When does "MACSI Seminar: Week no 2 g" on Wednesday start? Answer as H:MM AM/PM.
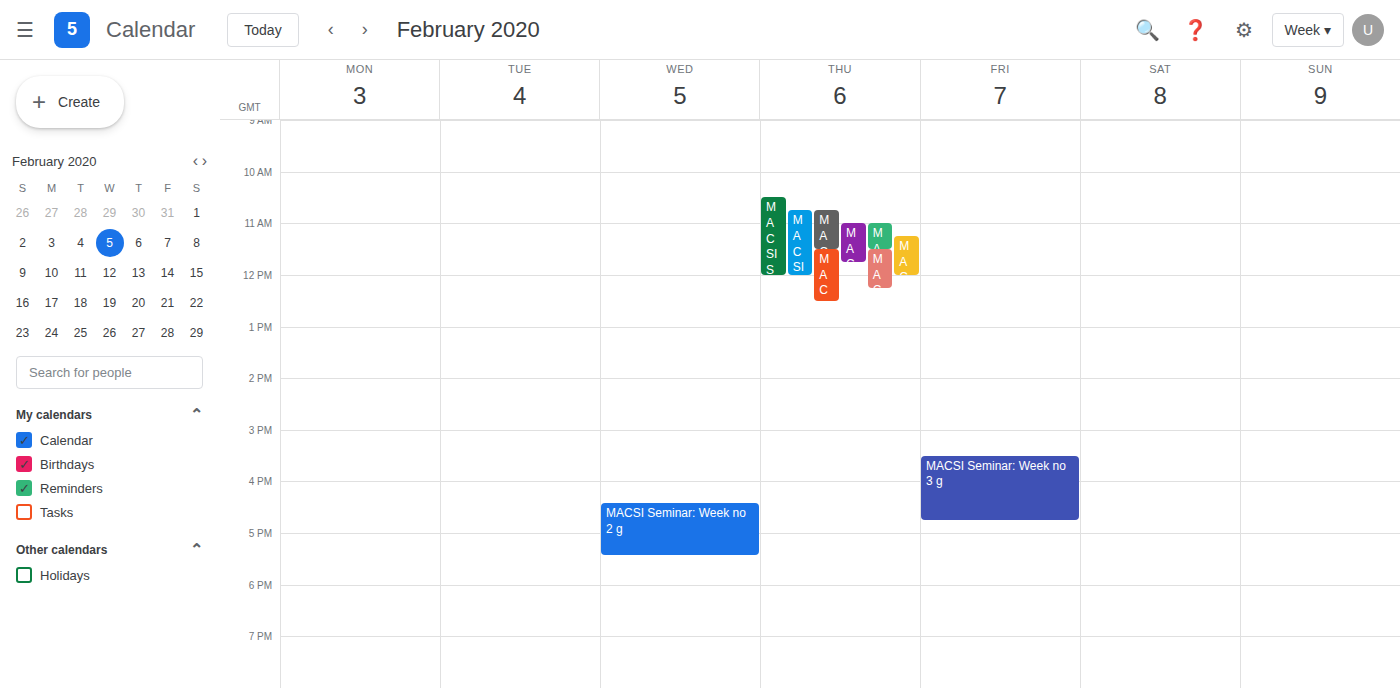
4:25 PM